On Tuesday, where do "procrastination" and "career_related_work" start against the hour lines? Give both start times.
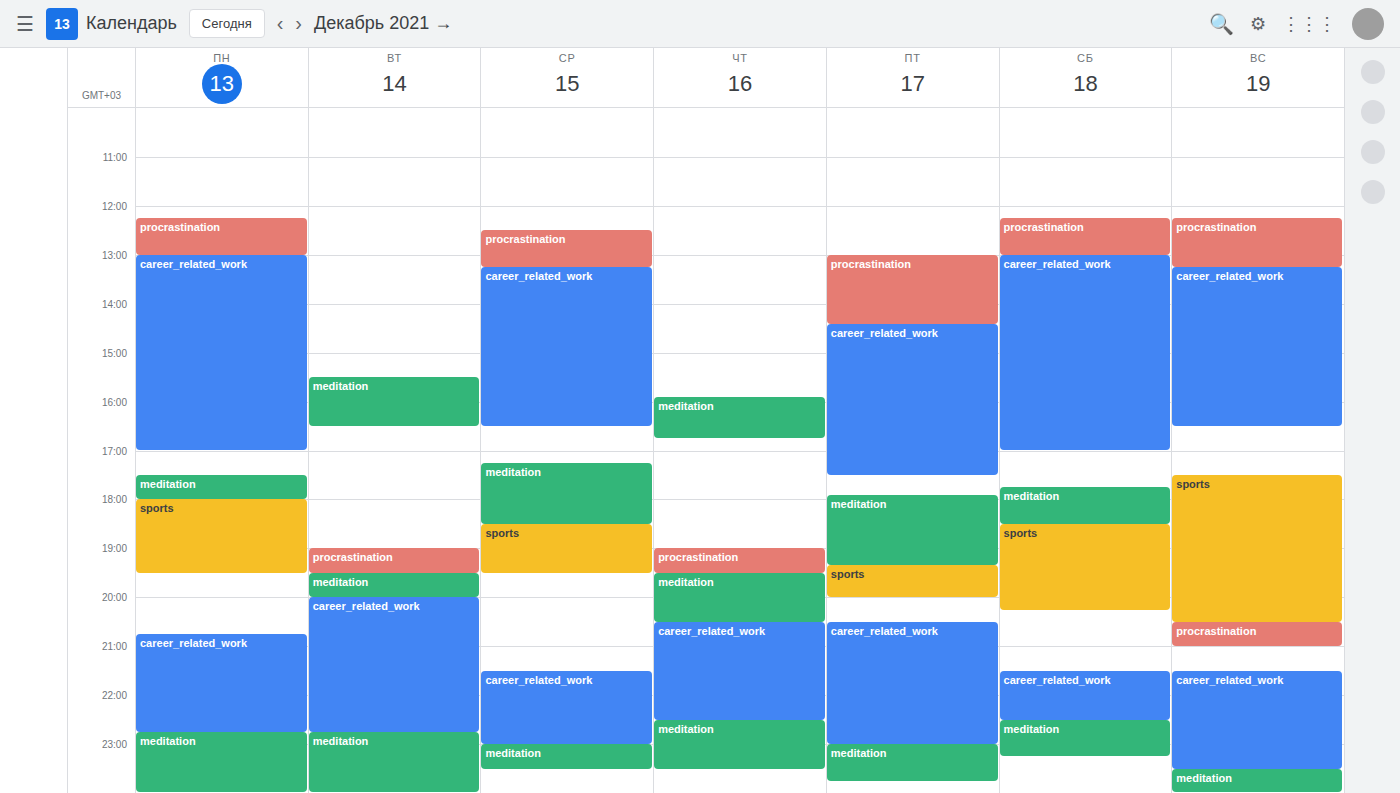
"procrastination": 7:00 PM, exactly on the 7 PM line. "career_related_work": 8:00 PM, exactly on the 8 PM line.